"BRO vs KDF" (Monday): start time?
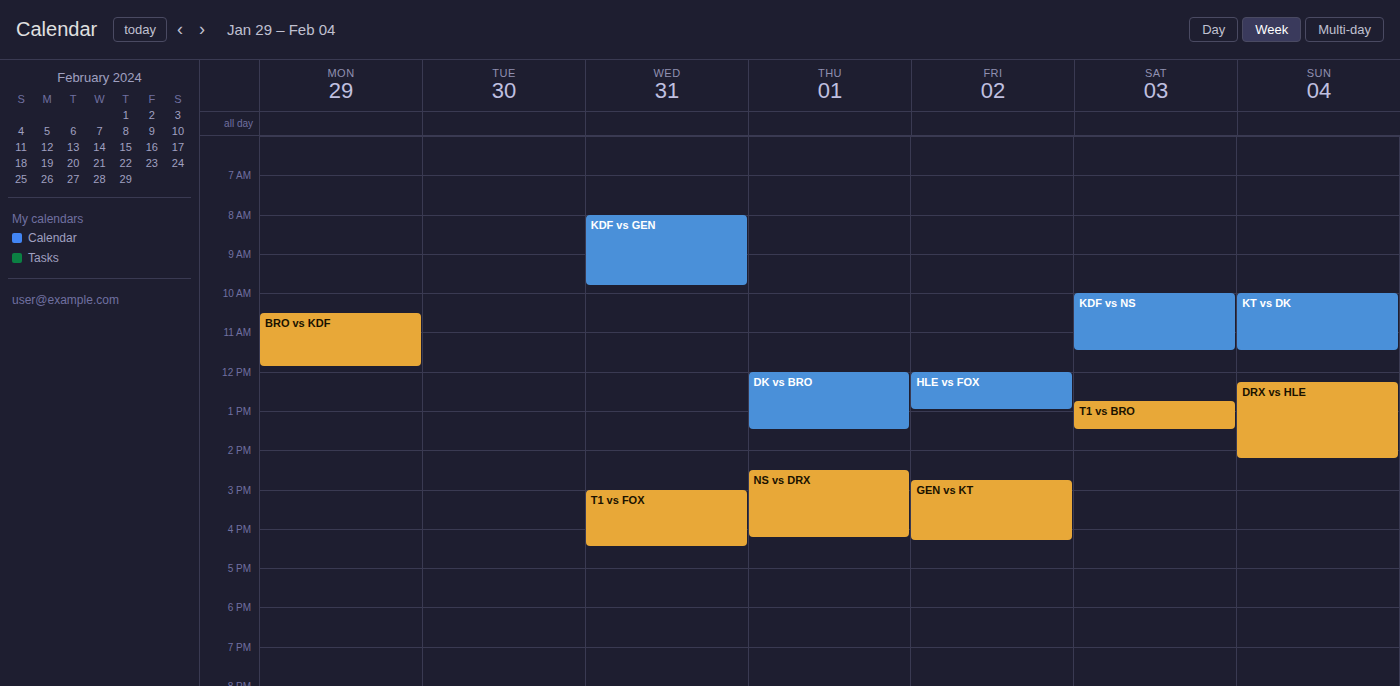
10:30 AM